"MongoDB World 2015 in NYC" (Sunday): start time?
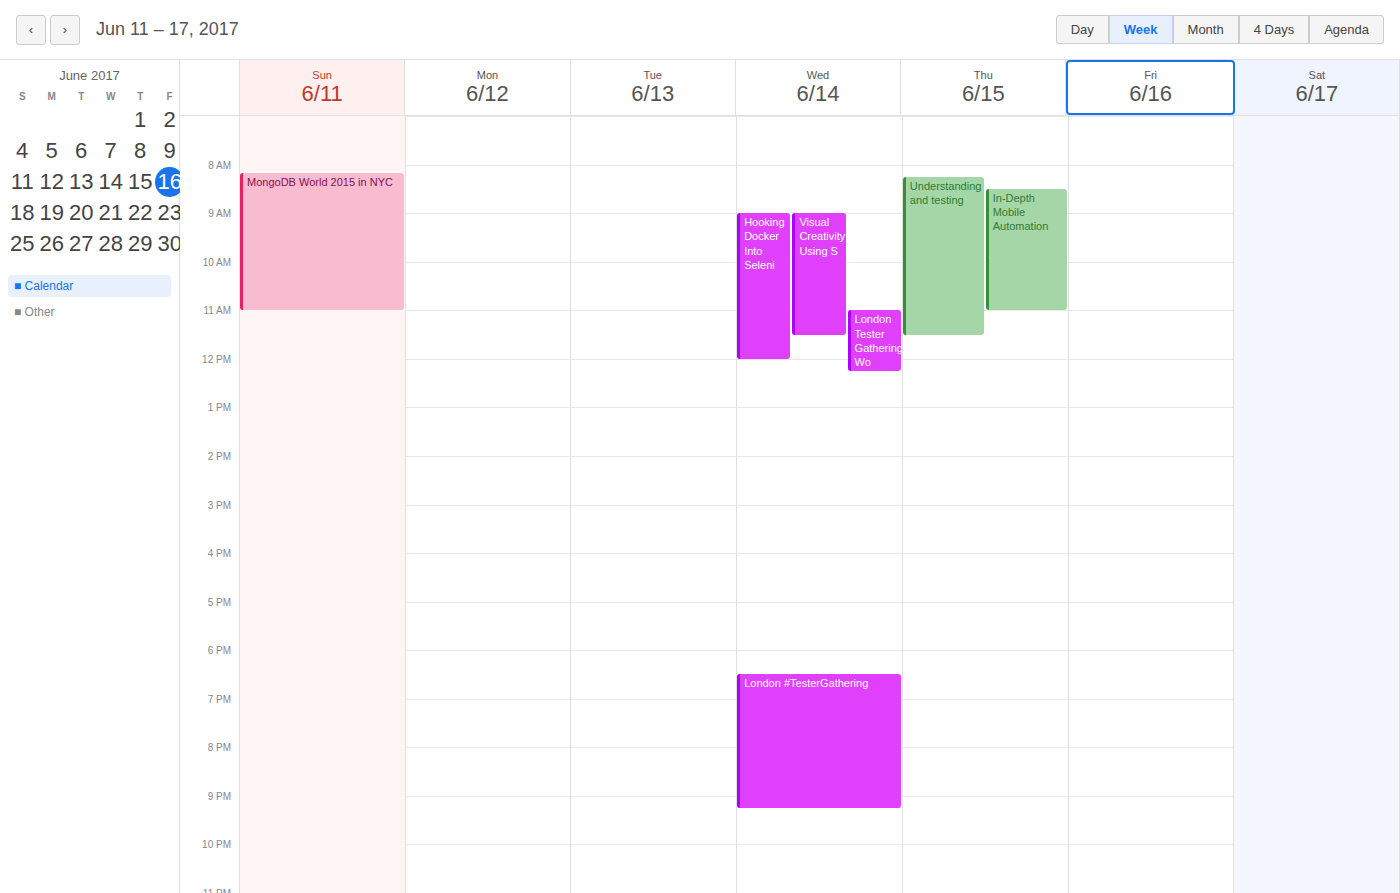
8:10 AM